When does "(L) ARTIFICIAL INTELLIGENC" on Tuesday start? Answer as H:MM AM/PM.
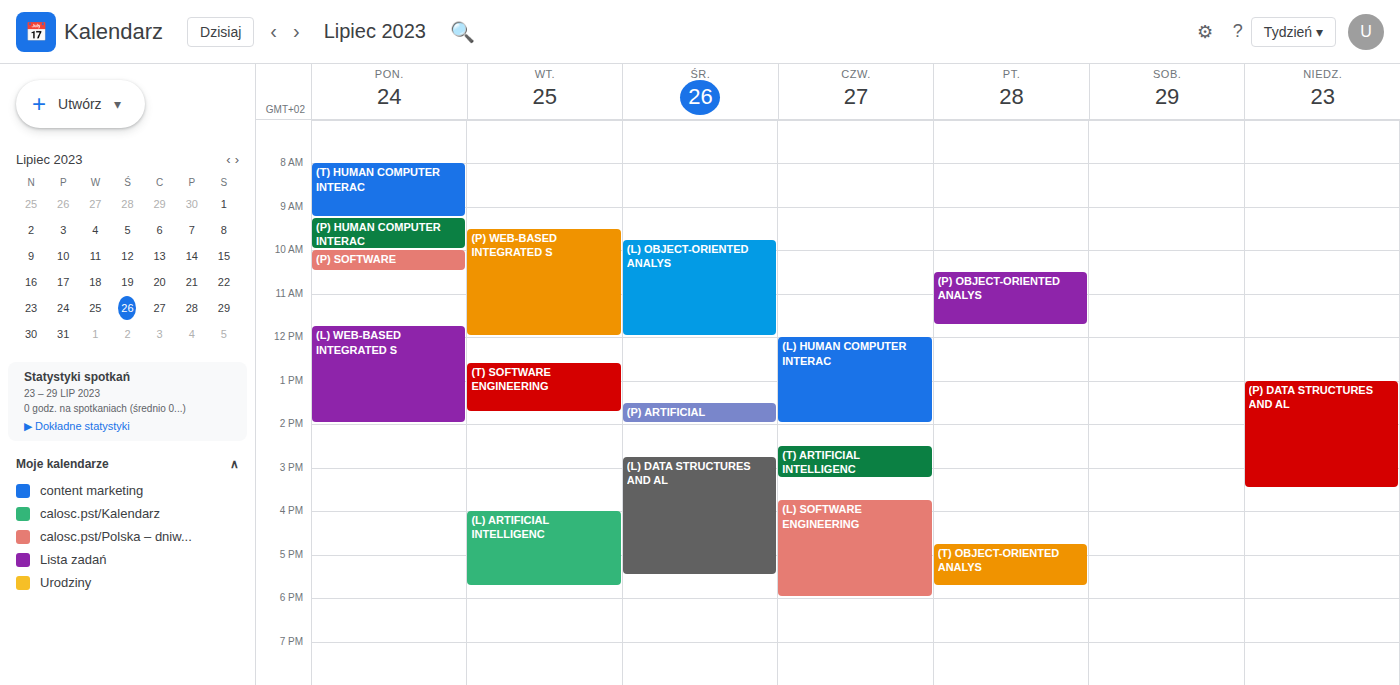
4:00 PM